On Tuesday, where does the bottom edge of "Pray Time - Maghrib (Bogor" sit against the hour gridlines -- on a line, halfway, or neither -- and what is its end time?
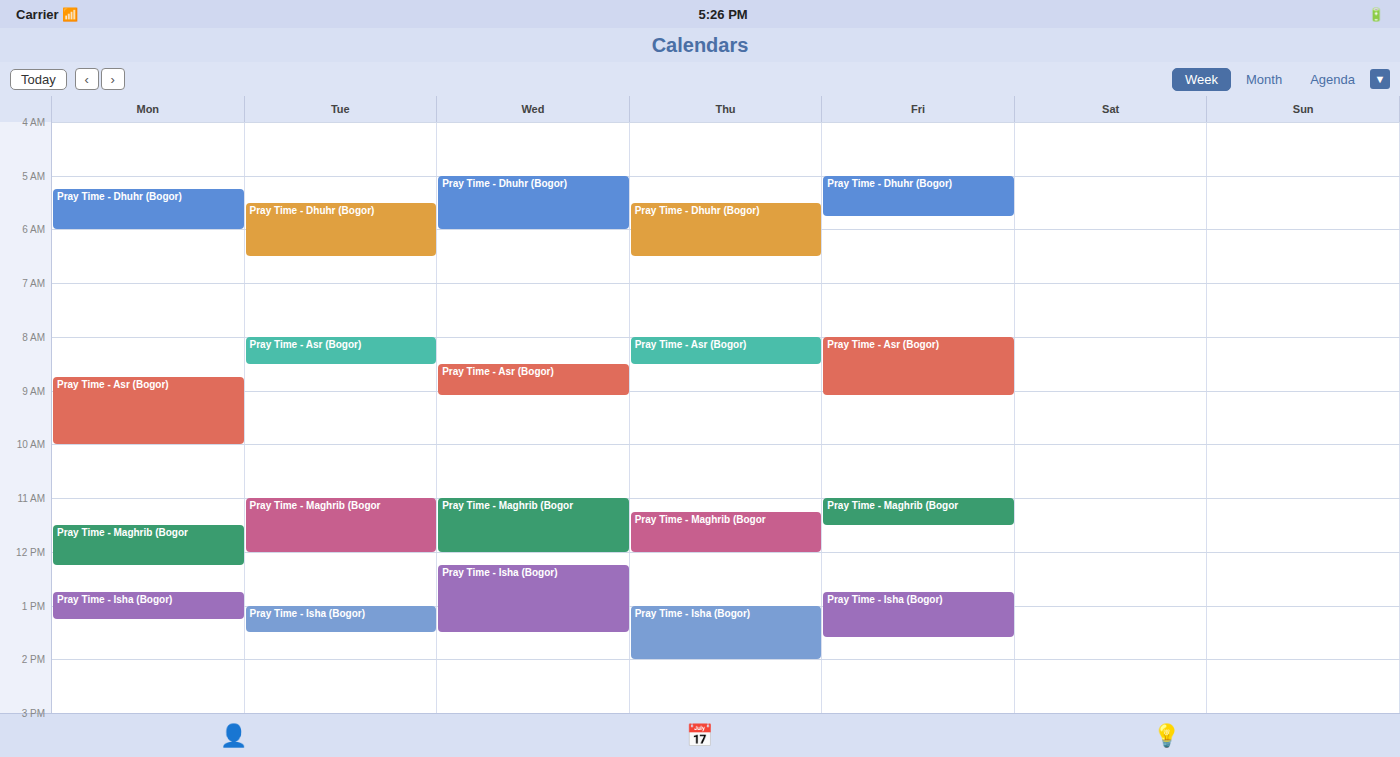
12:00 PM -- exactly on the 12 PM line.